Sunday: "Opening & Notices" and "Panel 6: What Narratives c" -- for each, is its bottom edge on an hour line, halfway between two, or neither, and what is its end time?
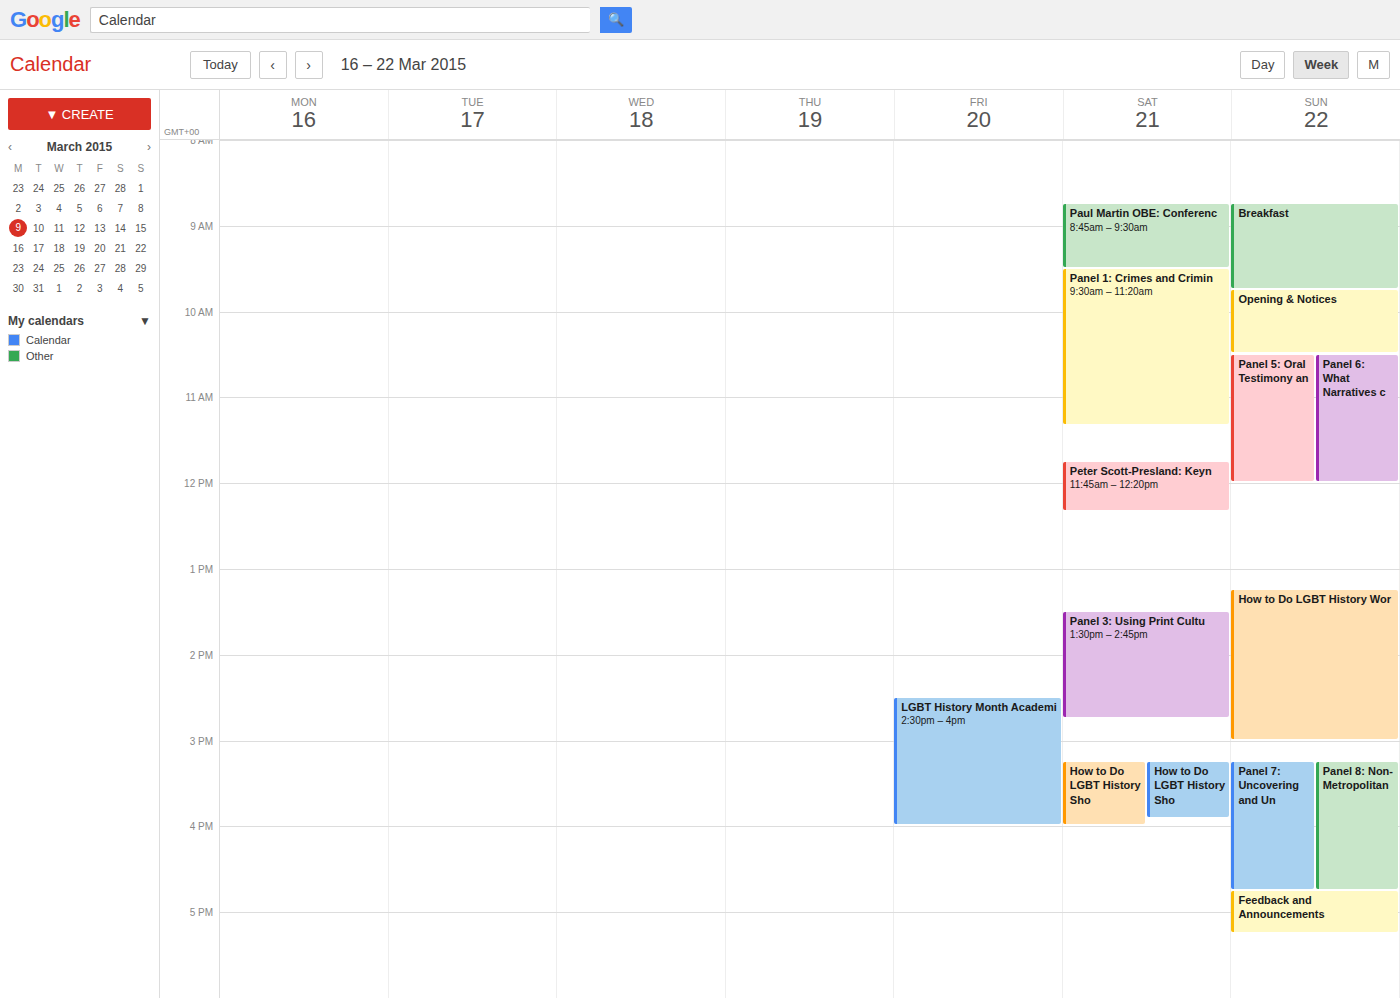
"Opening & Notices": 10:30 AM, halfway between the 10 AM and 11 AM lines. "Panel 6: What Narratives c": 12:00 PM, exactly on the 12 PM line.